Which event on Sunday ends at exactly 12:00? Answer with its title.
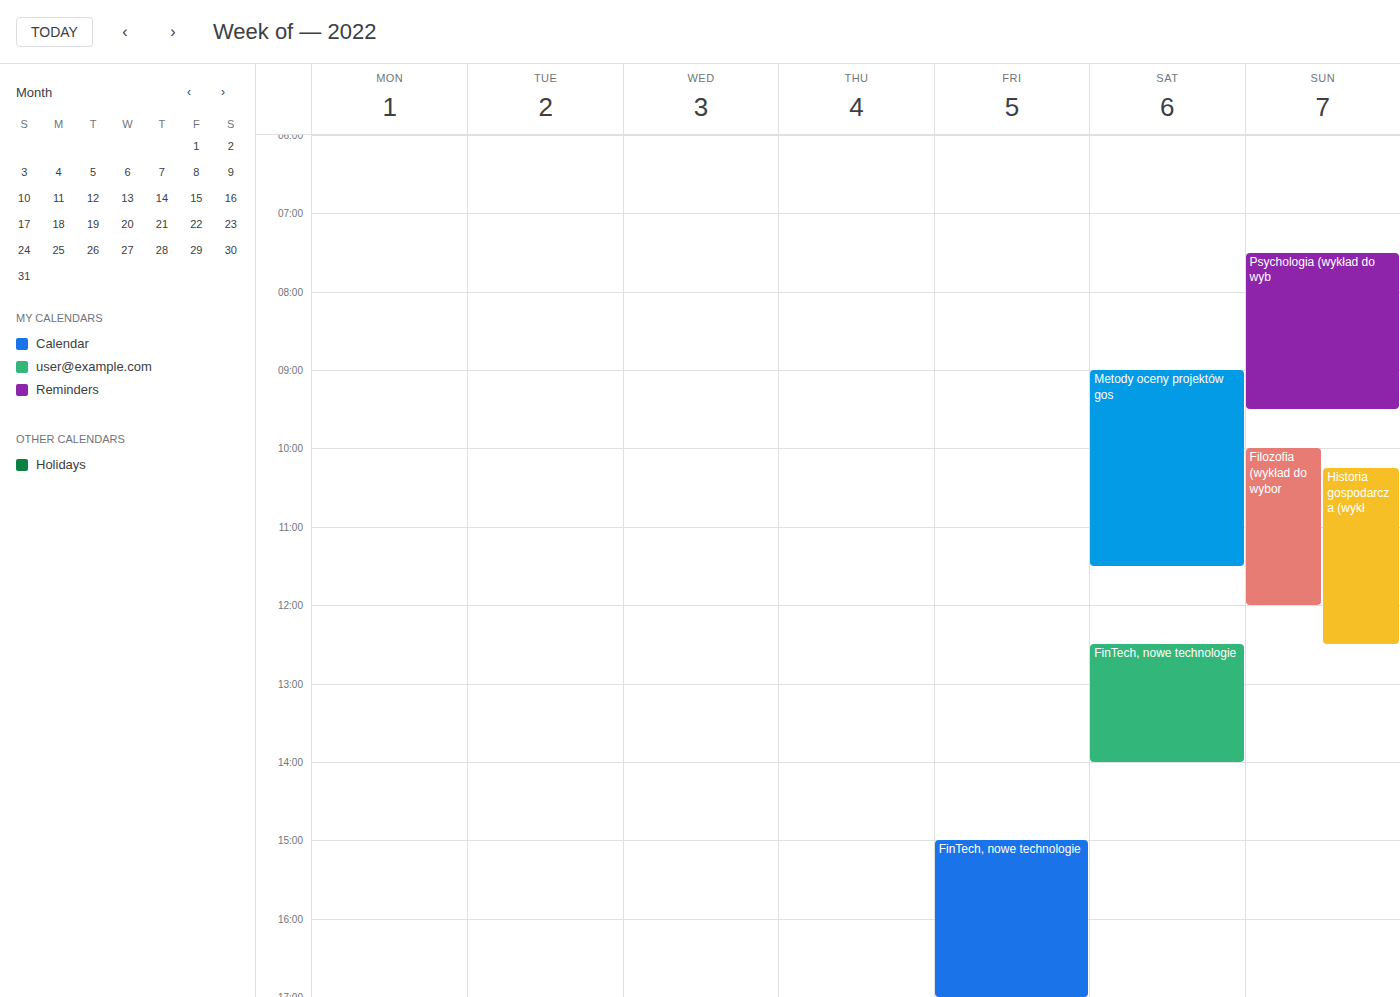
"Filozofia (wykład do wybor"